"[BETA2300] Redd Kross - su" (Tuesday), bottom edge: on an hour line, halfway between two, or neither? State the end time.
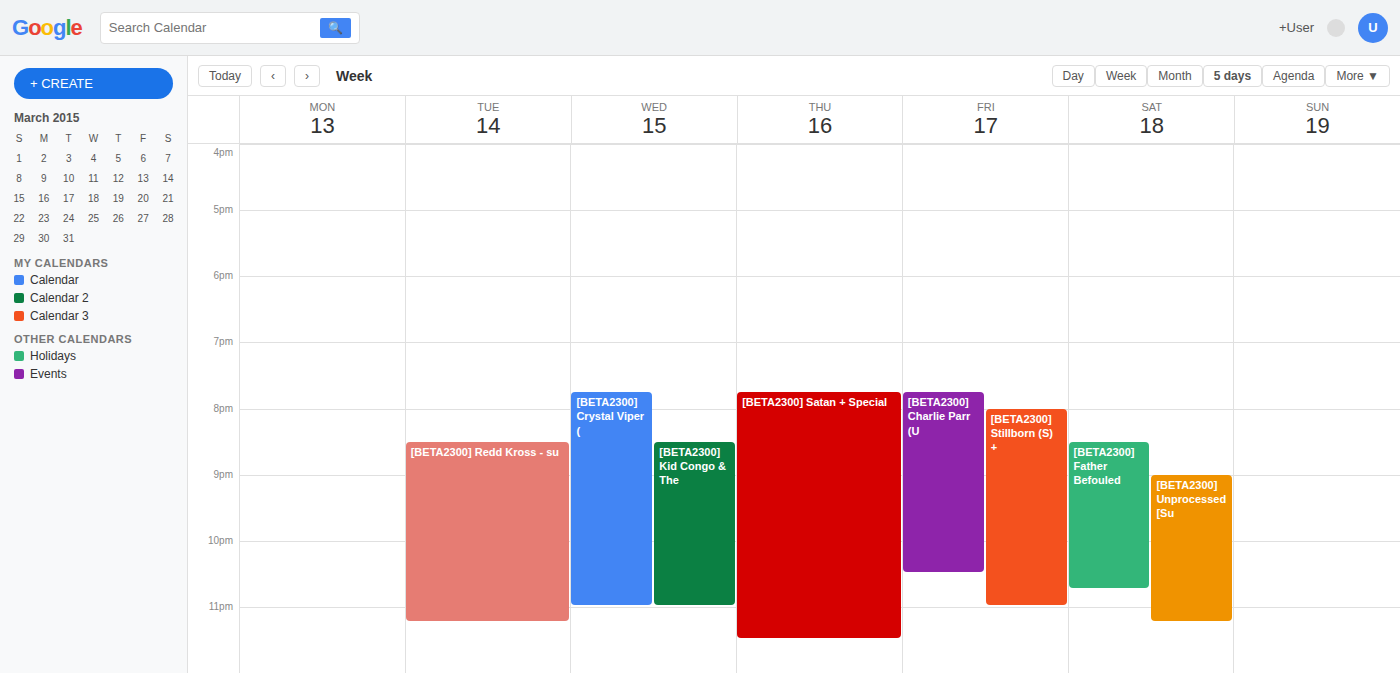
11:15 PM -- neither: a quarter of the way from the 11 PM line to the 12 AM line.